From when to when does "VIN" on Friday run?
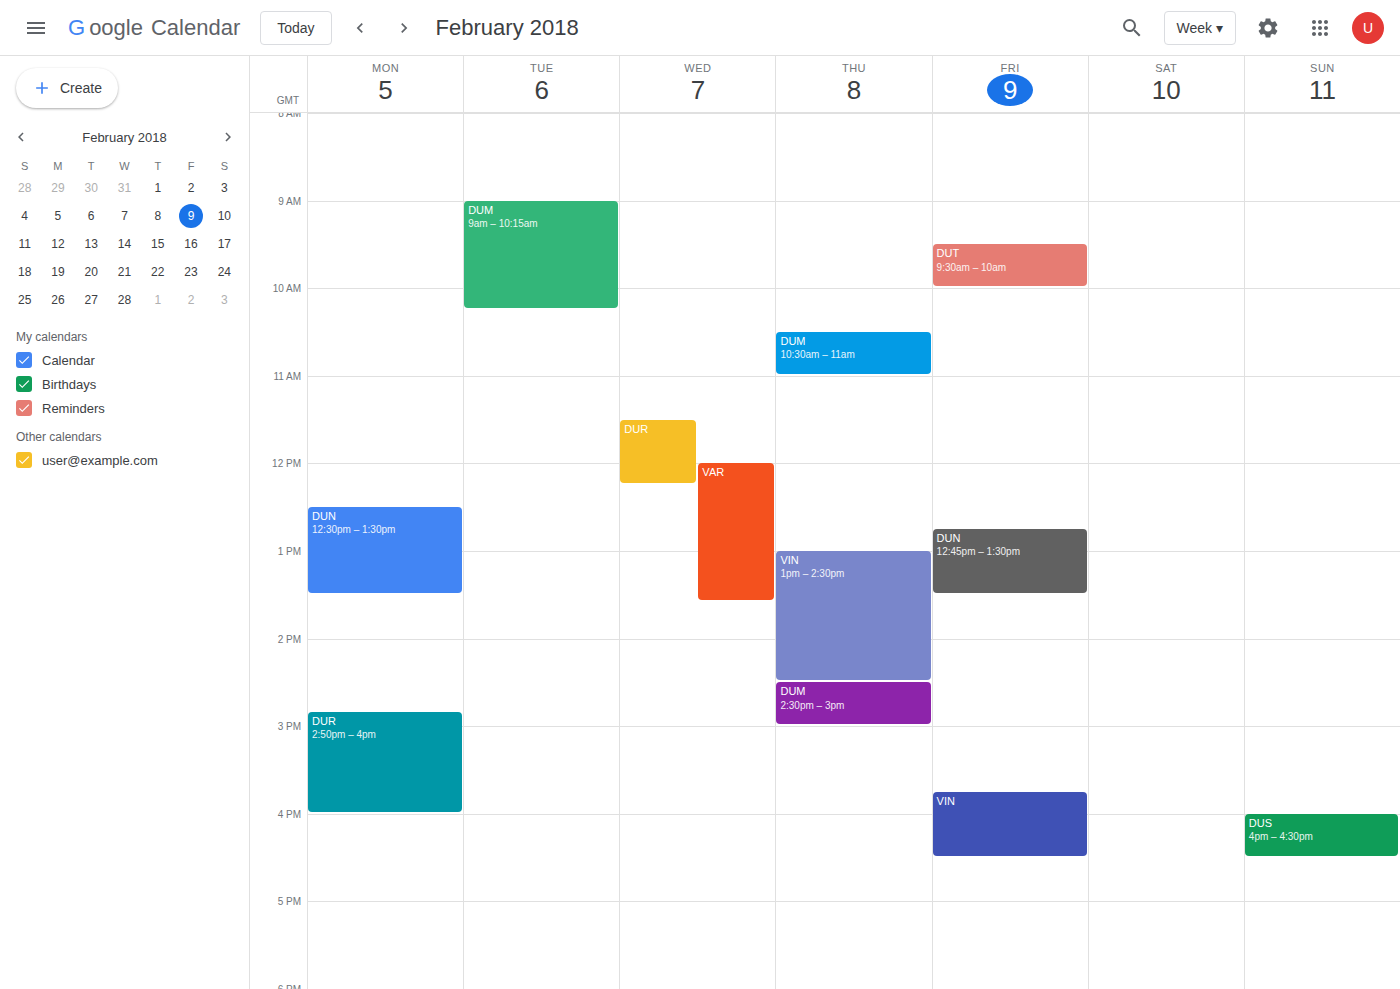
3:45 PM to 4:30 PM